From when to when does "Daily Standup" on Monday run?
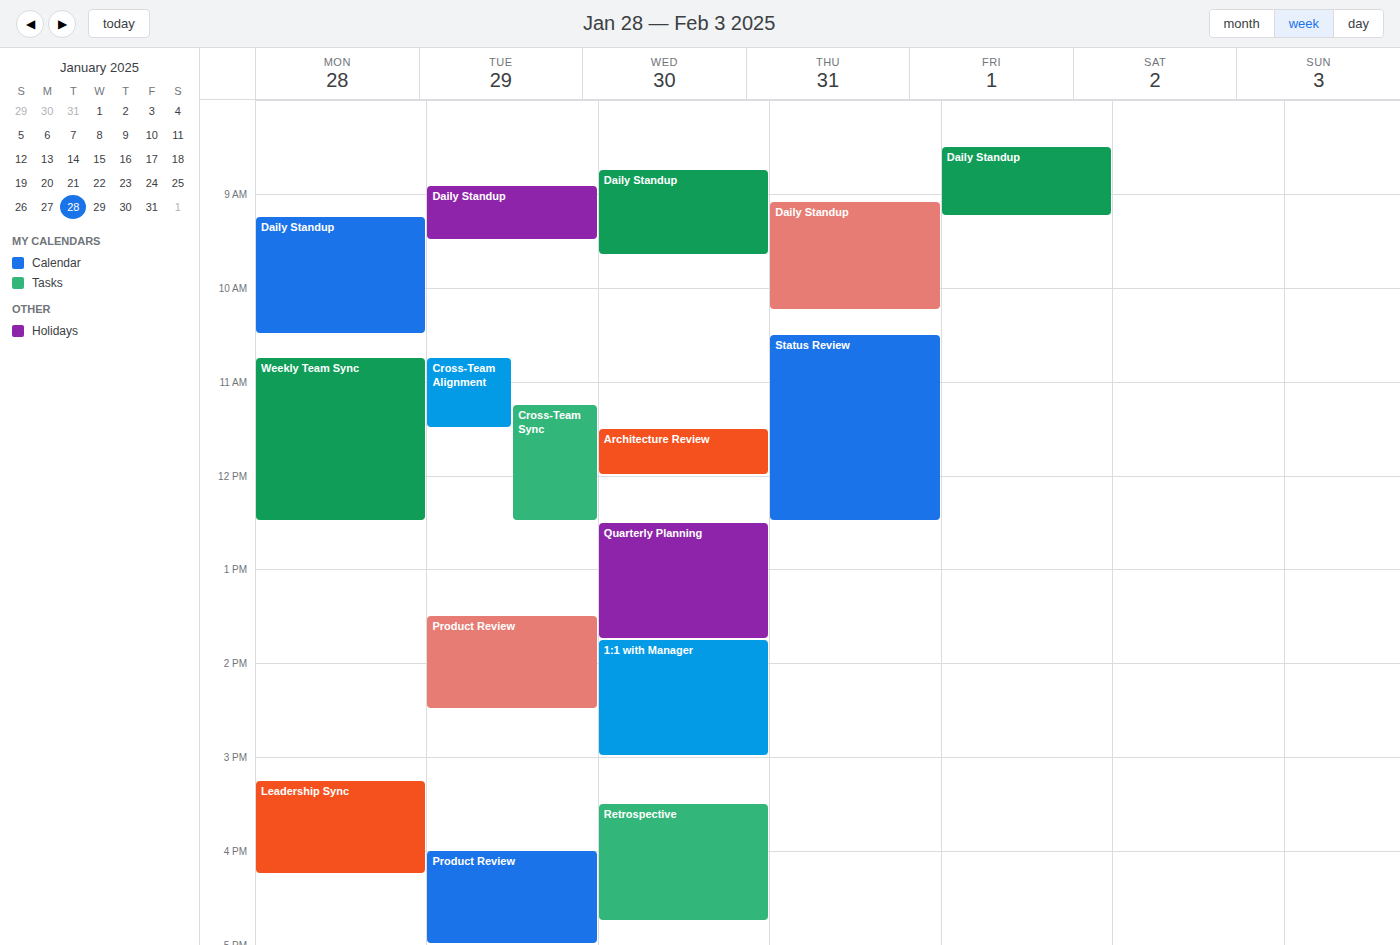
9:15 AM to 10:30 AM